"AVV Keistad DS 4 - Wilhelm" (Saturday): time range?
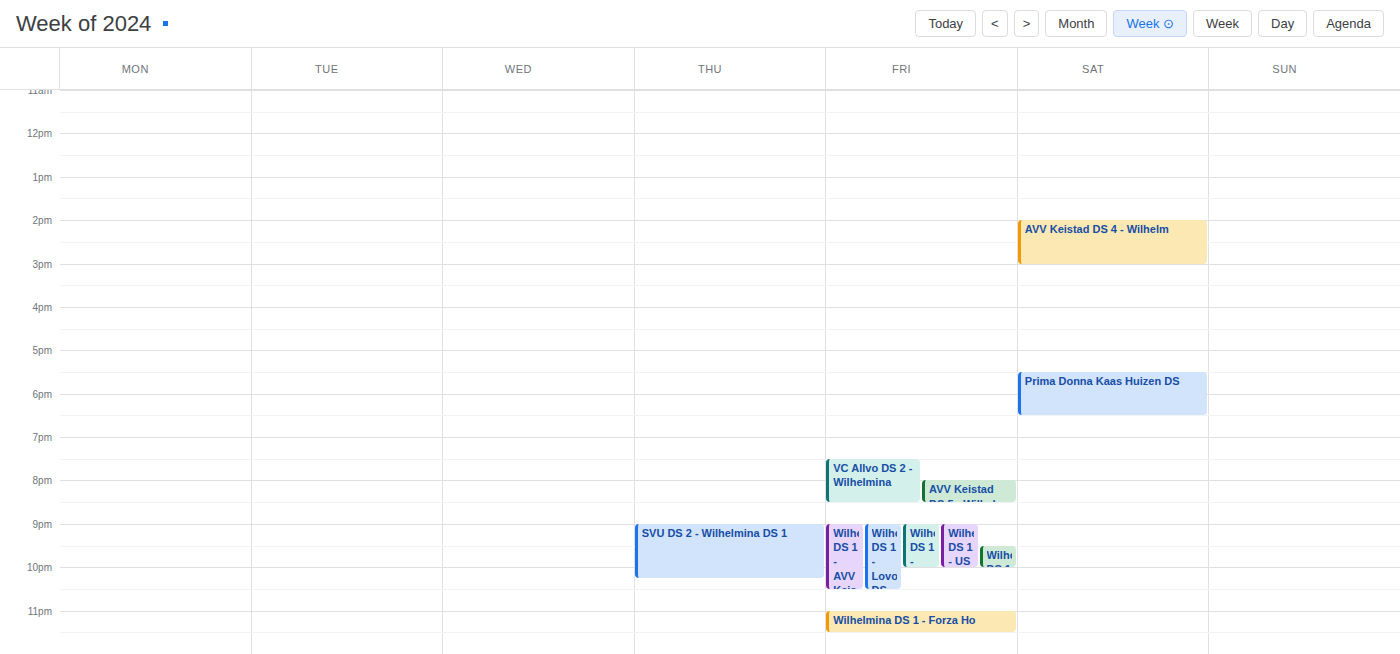
2:00 PM to 3:00 PM